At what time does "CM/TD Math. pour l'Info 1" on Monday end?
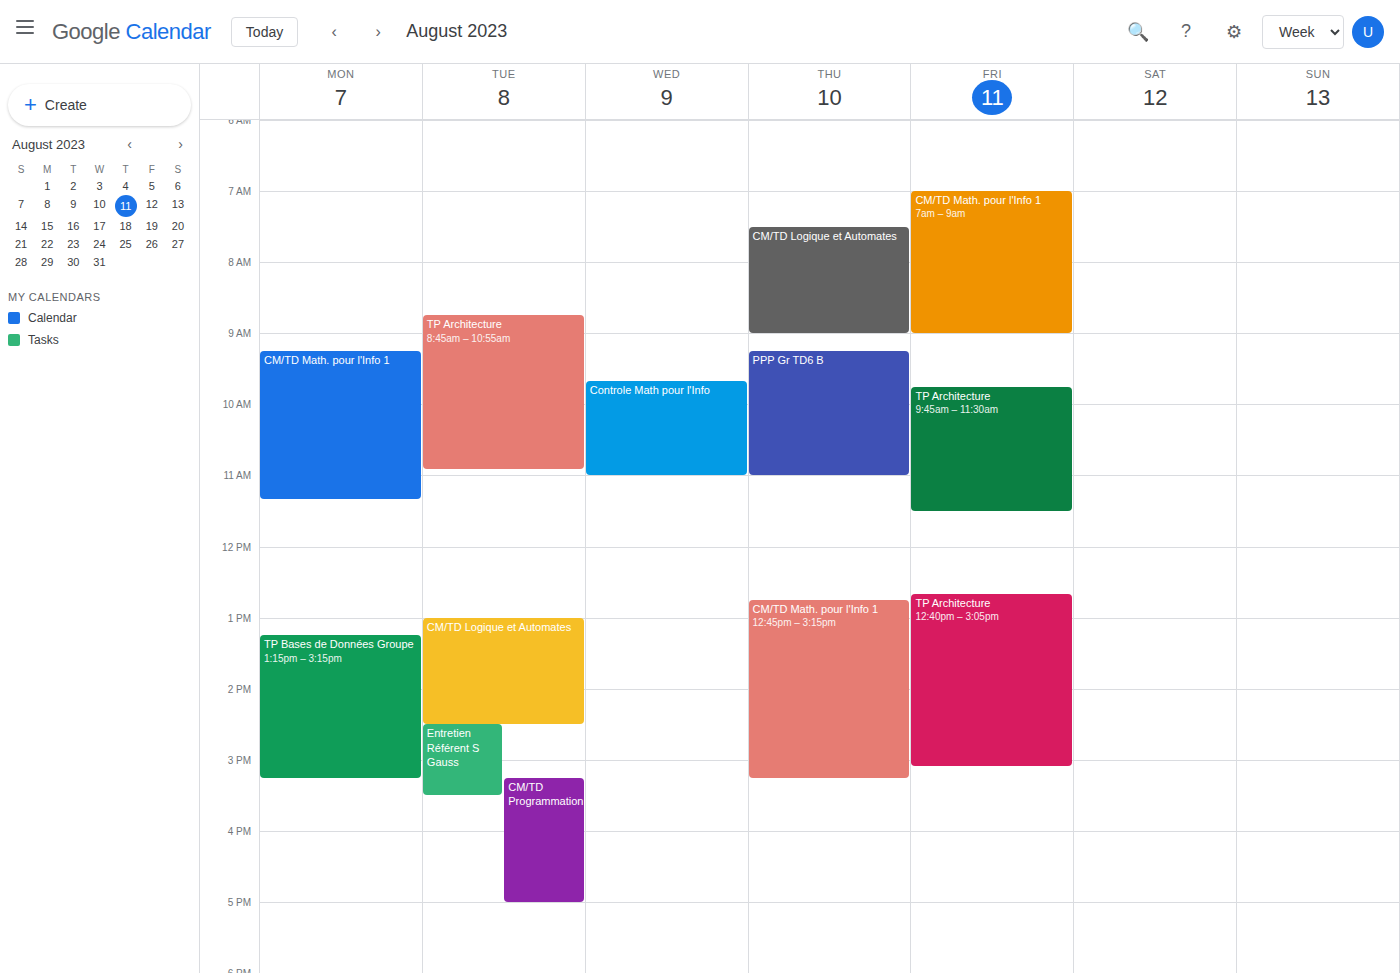
11:20 AM